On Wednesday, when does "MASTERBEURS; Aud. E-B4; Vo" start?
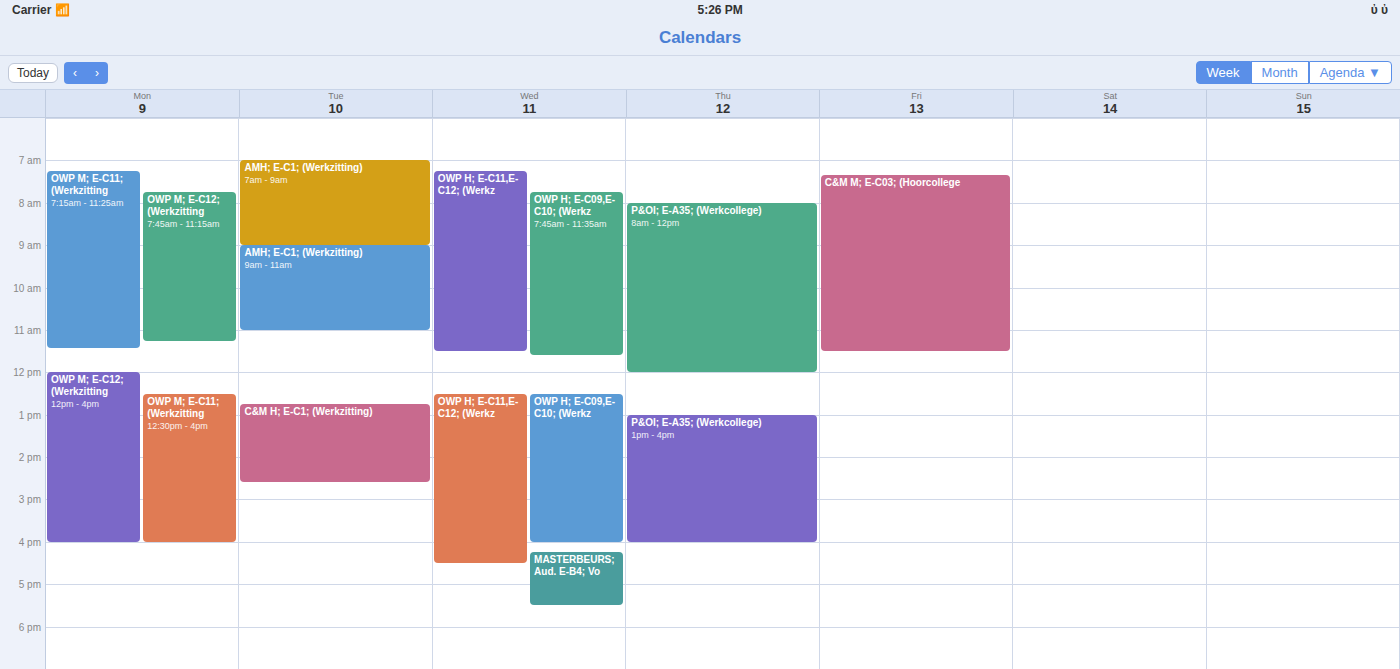
4:15 PM